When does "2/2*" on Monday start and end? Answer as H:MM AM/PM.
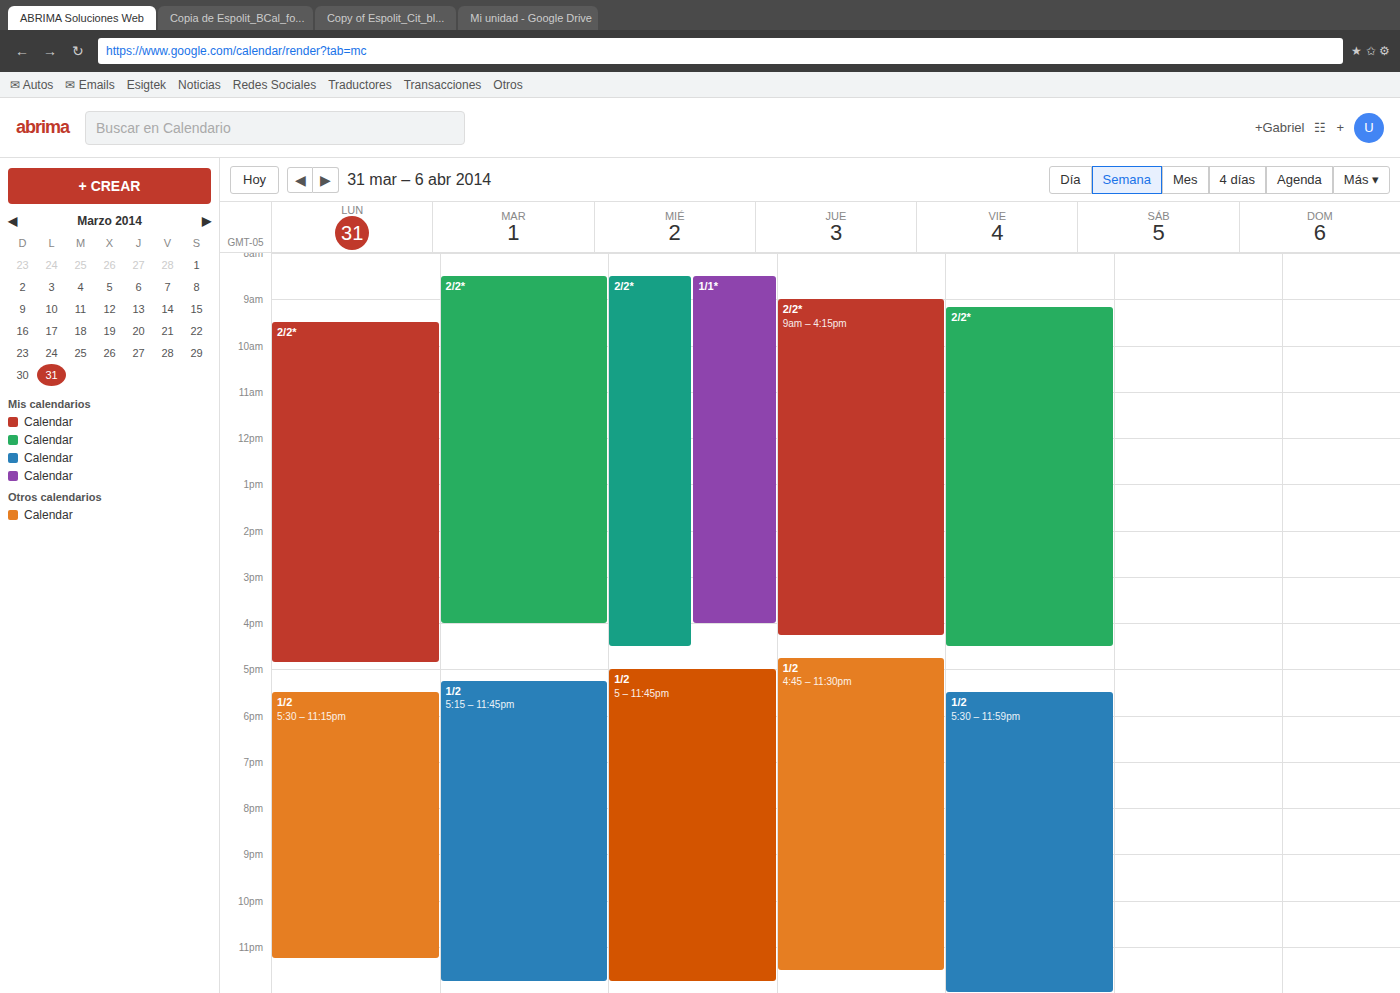
9:30 AM to 4:50 PM